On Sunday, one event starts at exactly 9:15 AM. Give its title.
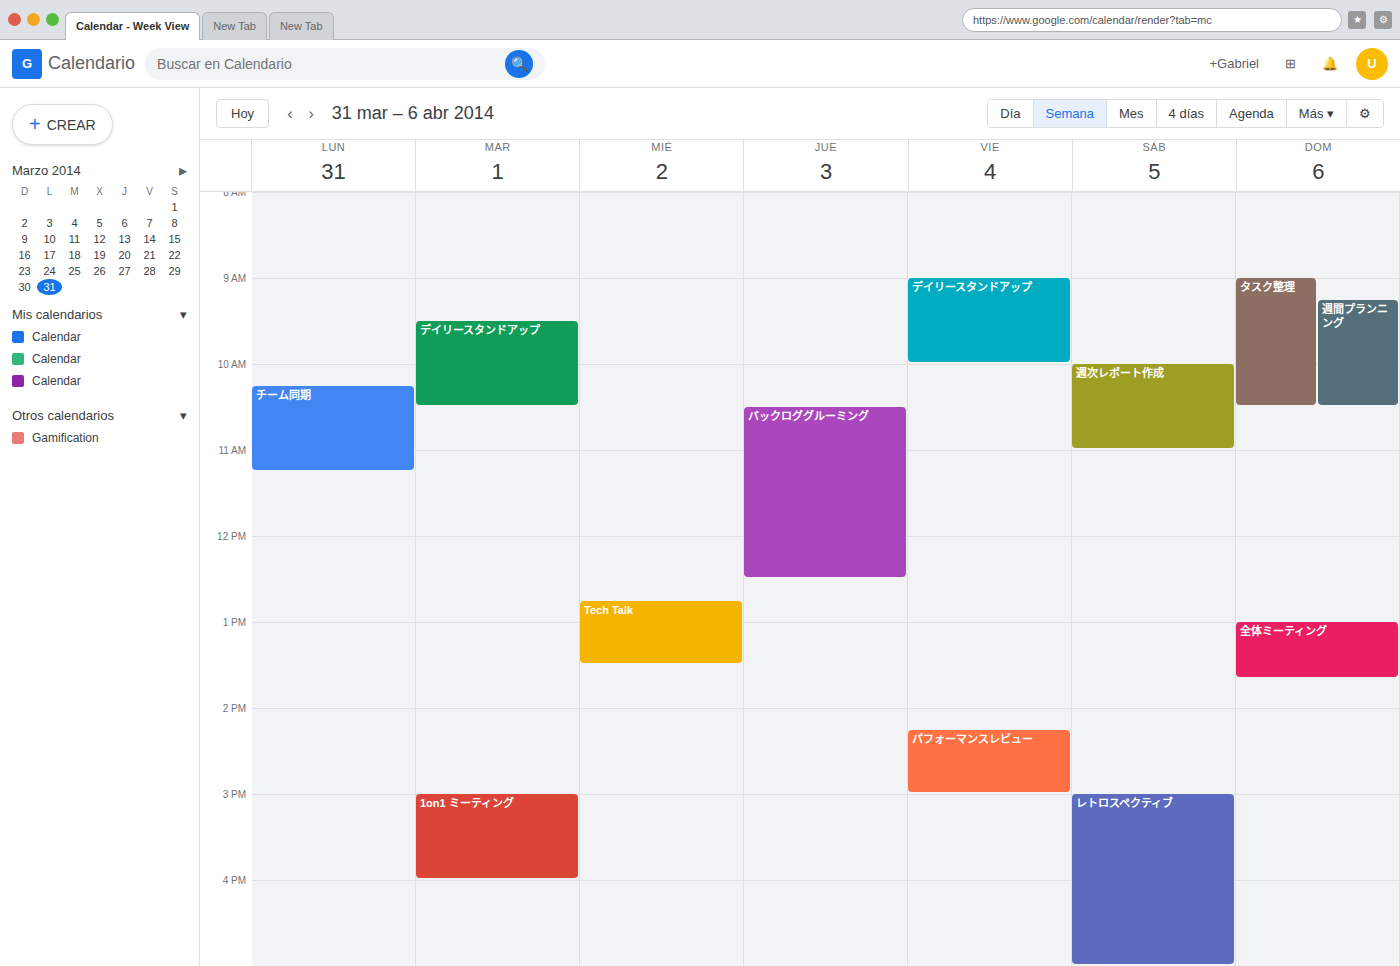
"週間プランニング"